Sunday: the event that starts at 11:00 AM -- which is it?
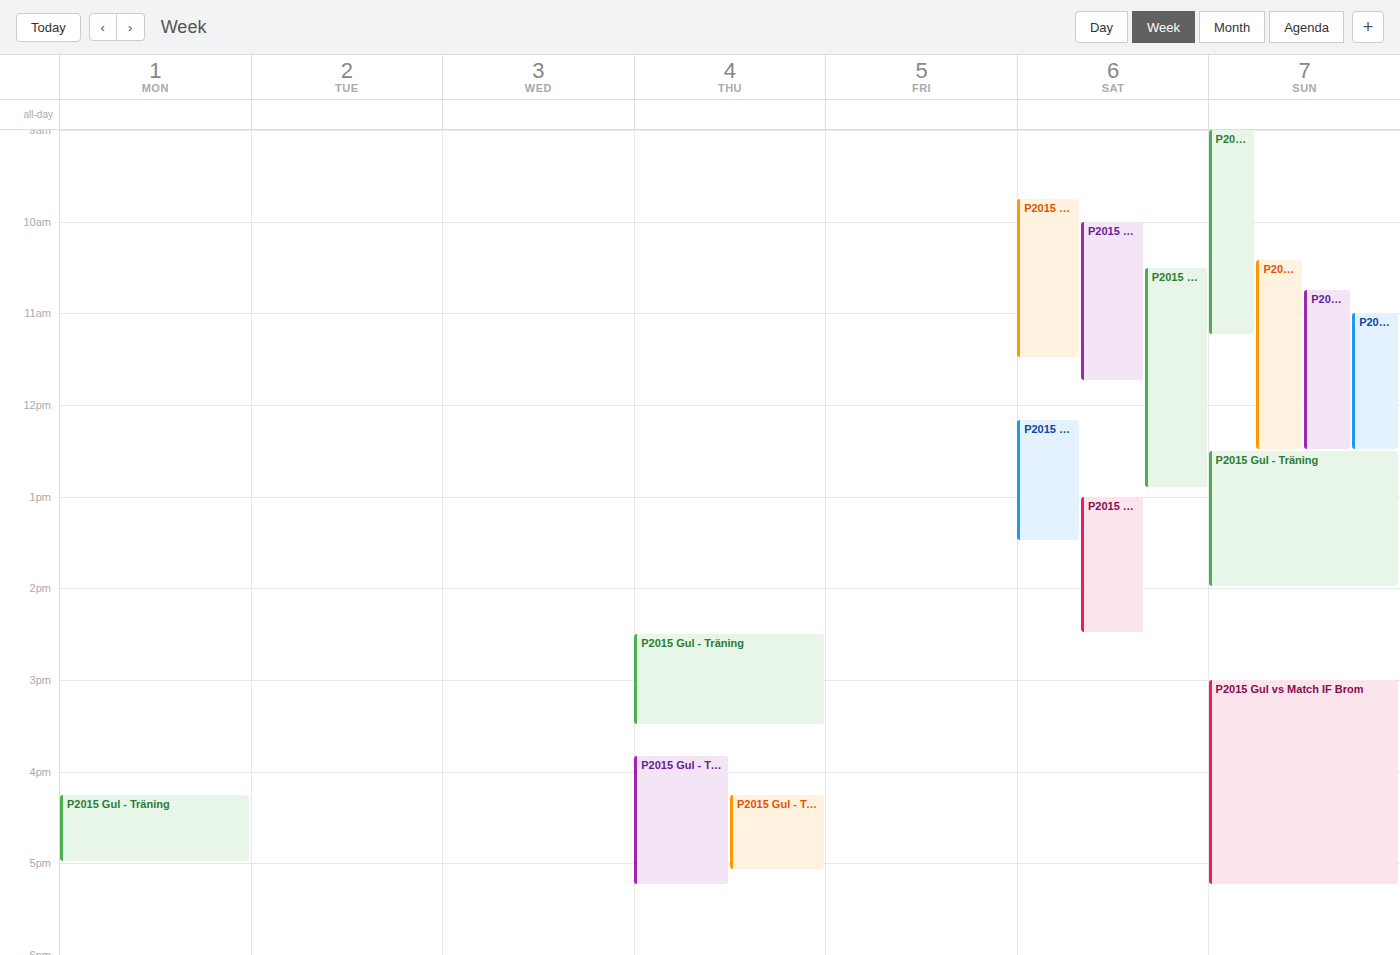
"P2015 Gul vs Match Ursvik"